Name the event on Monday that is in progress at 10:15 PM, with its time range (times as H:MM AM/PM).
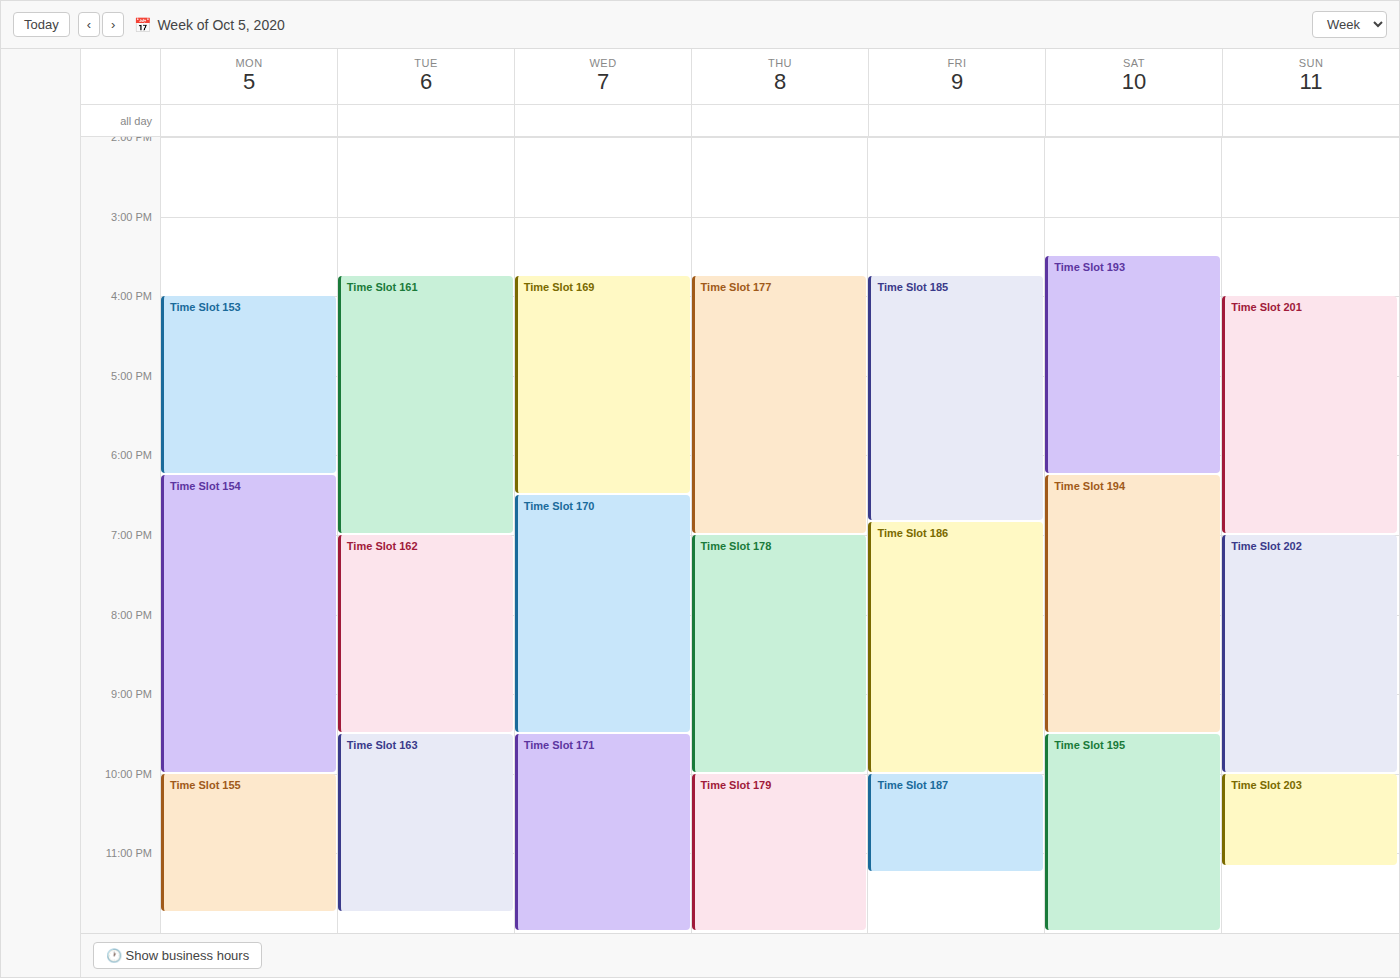
"Time Slot 155", 10:00 PM to 11:45 PM